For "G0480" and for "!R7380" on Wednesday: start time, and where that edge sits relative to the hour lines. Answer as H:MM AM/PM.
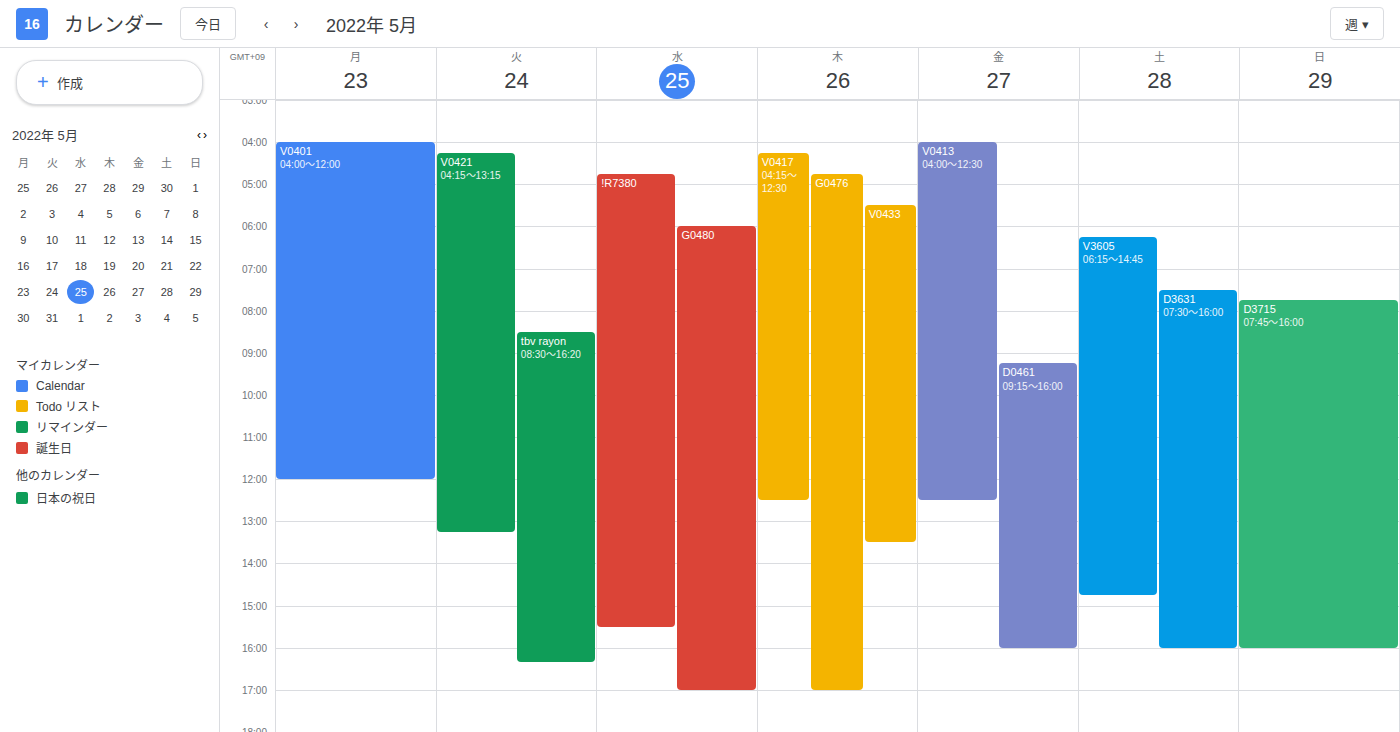
"G0480": 6:00 AM, exactly on the 6 AM line. "!R7380": 4:45 AM, neither: three quarters of the way from the 4 AM line to the 5 AM line.